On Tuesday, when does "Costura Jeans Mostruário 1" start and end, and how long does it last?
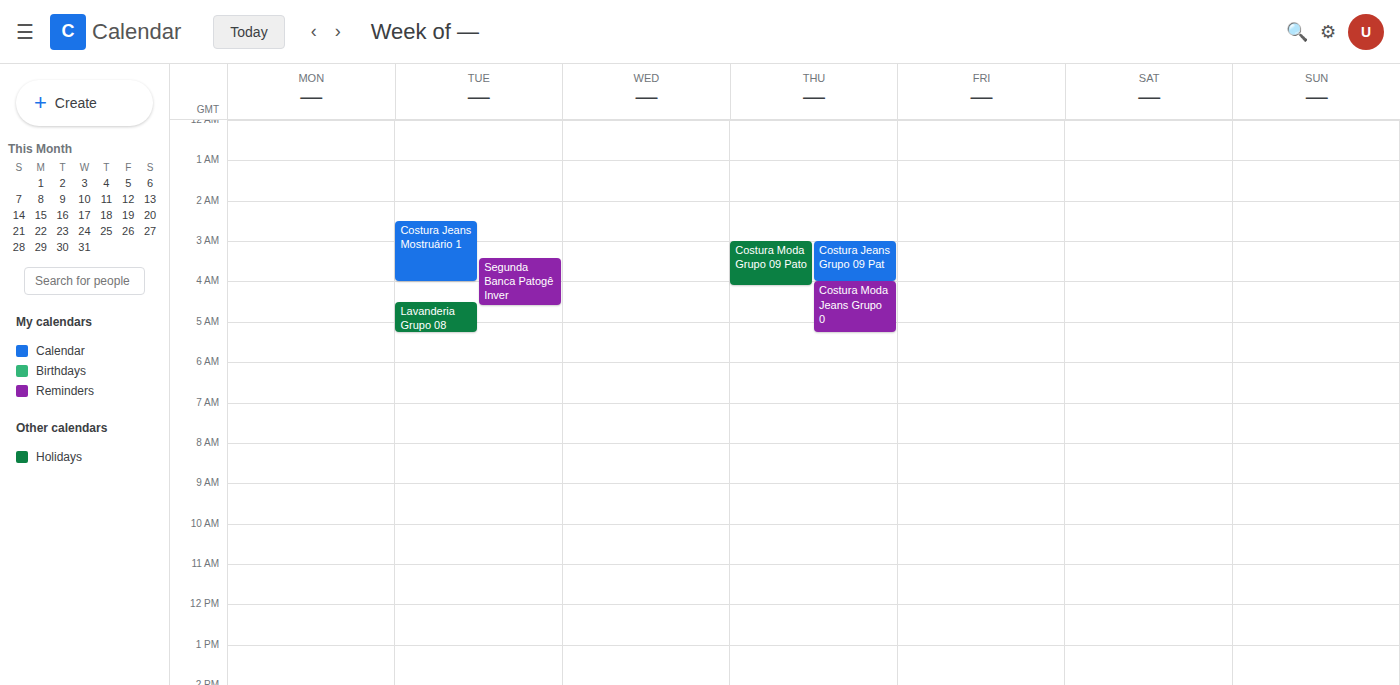
2:30 AM to 4:00 AM, 1 hour 30 minutes